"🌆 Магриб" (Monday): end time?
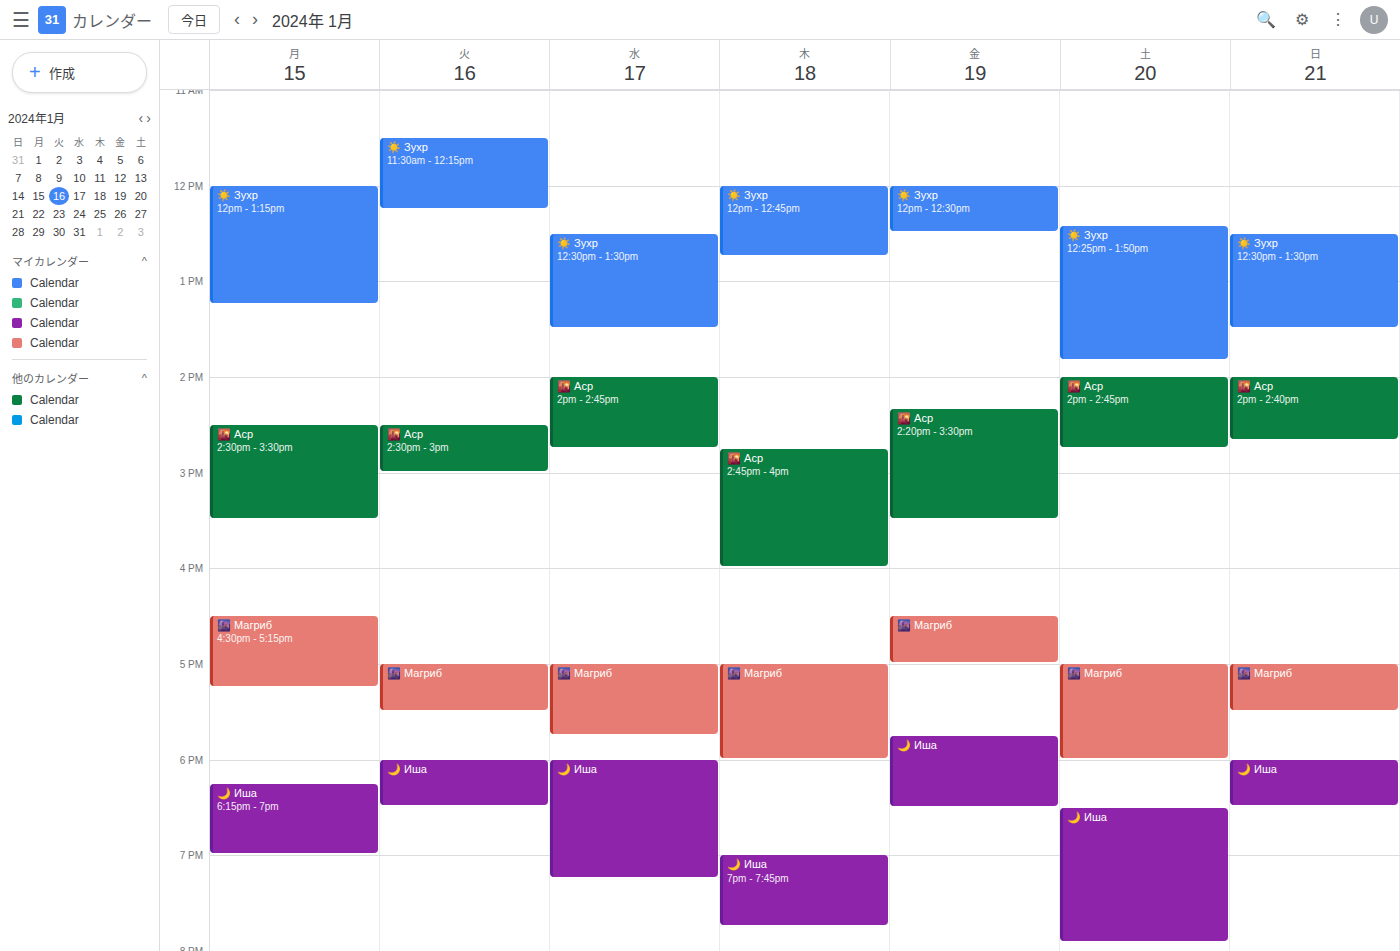
5:15 PM